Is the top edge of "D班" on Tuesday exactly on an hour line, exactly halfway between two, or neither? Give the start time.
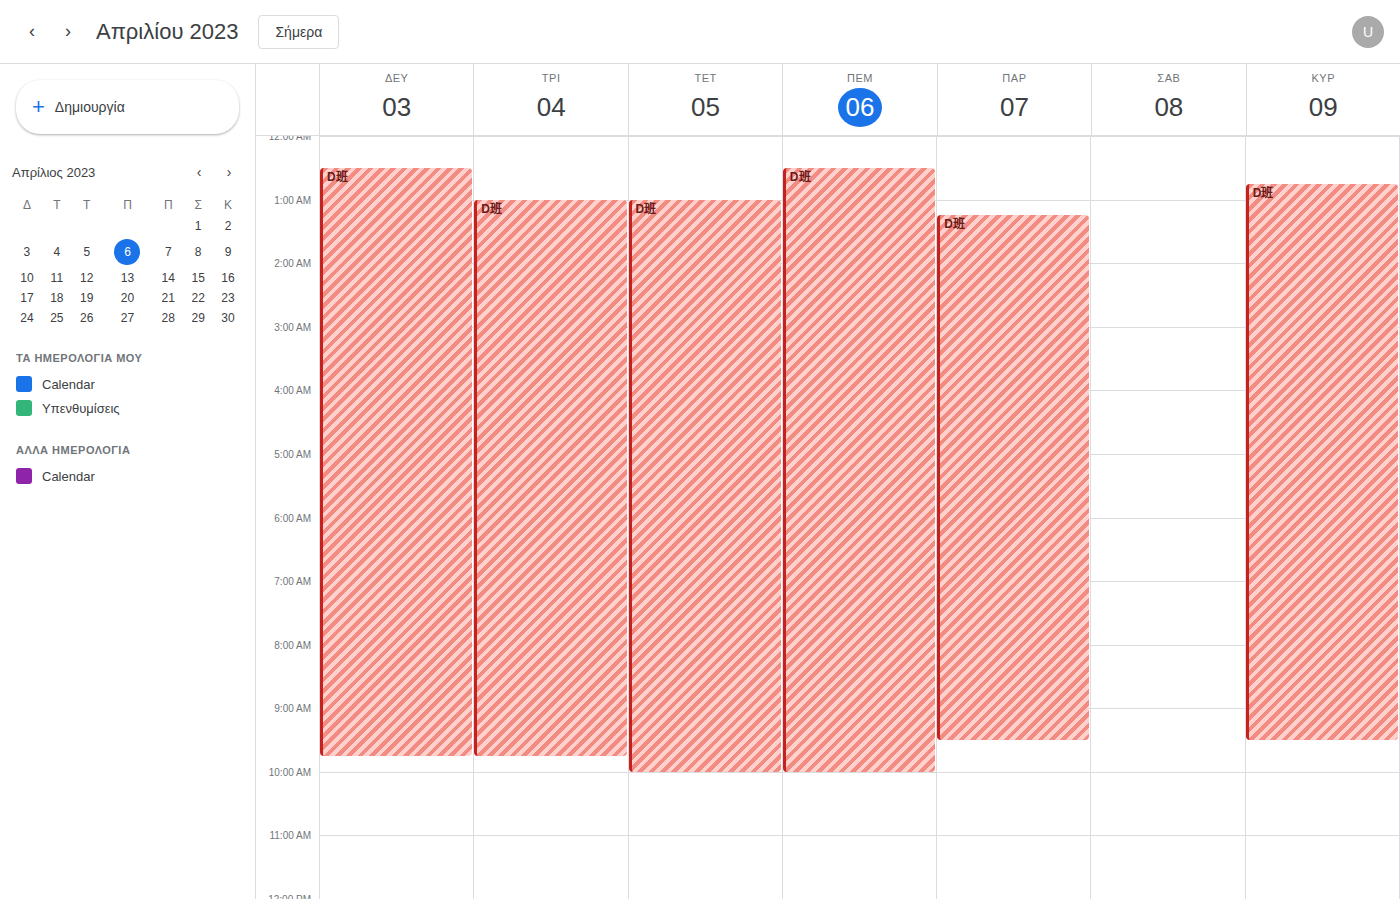
01:00 -- exactly on the 01:00 line.